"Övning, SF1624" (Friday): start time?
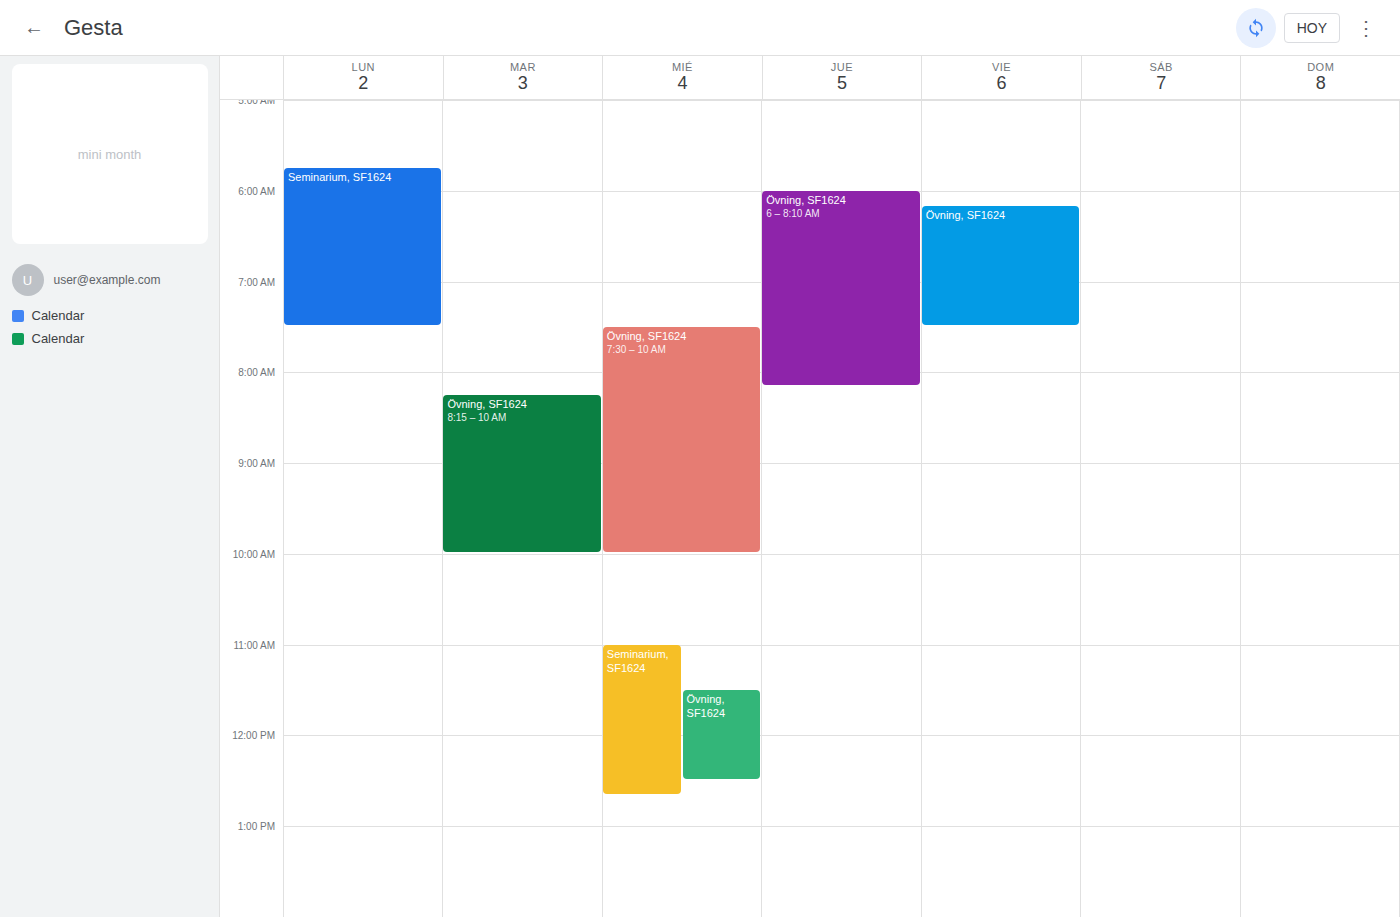
6:10 AM